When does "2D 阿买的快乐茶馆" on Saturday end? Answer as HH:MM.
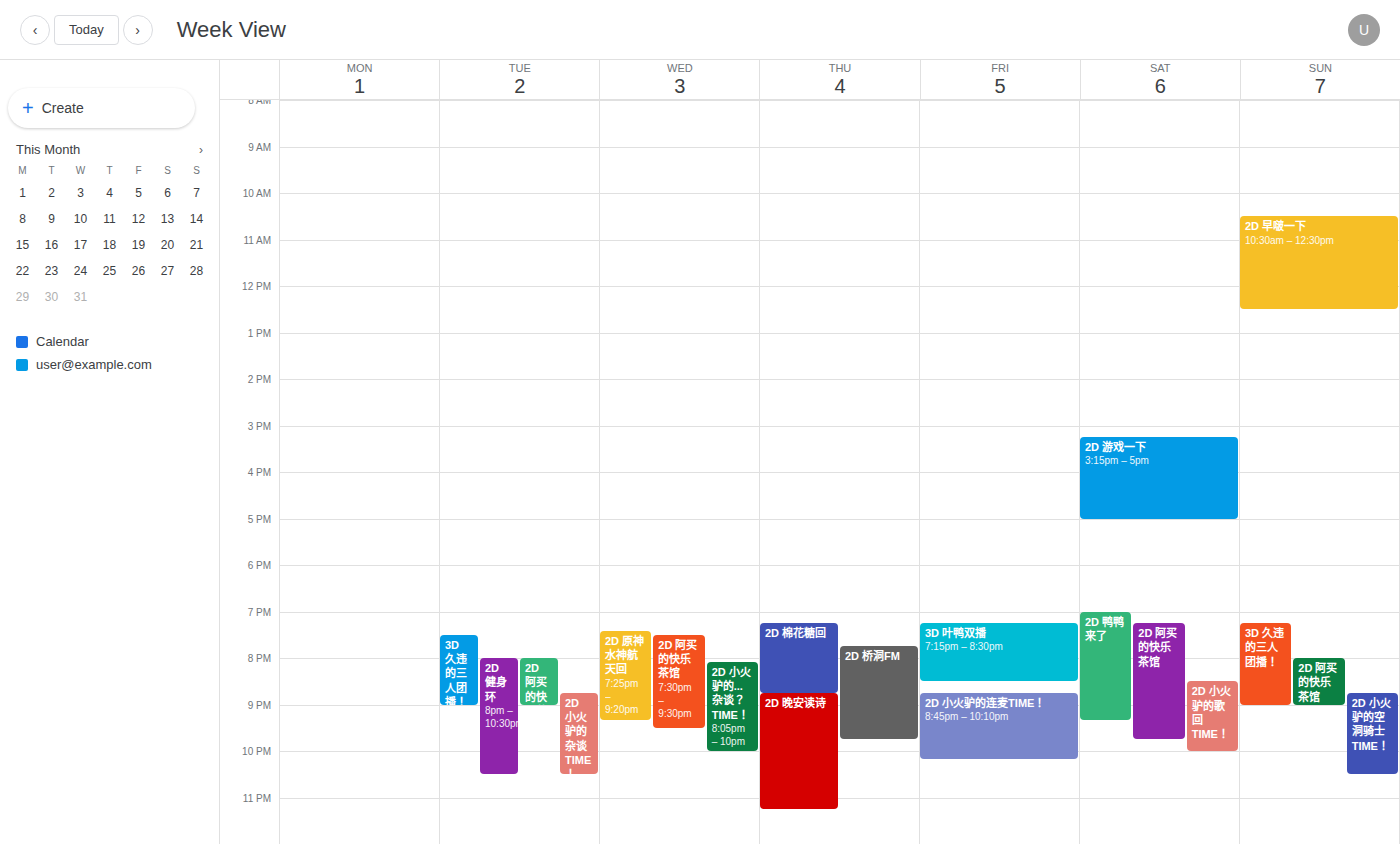
21:45